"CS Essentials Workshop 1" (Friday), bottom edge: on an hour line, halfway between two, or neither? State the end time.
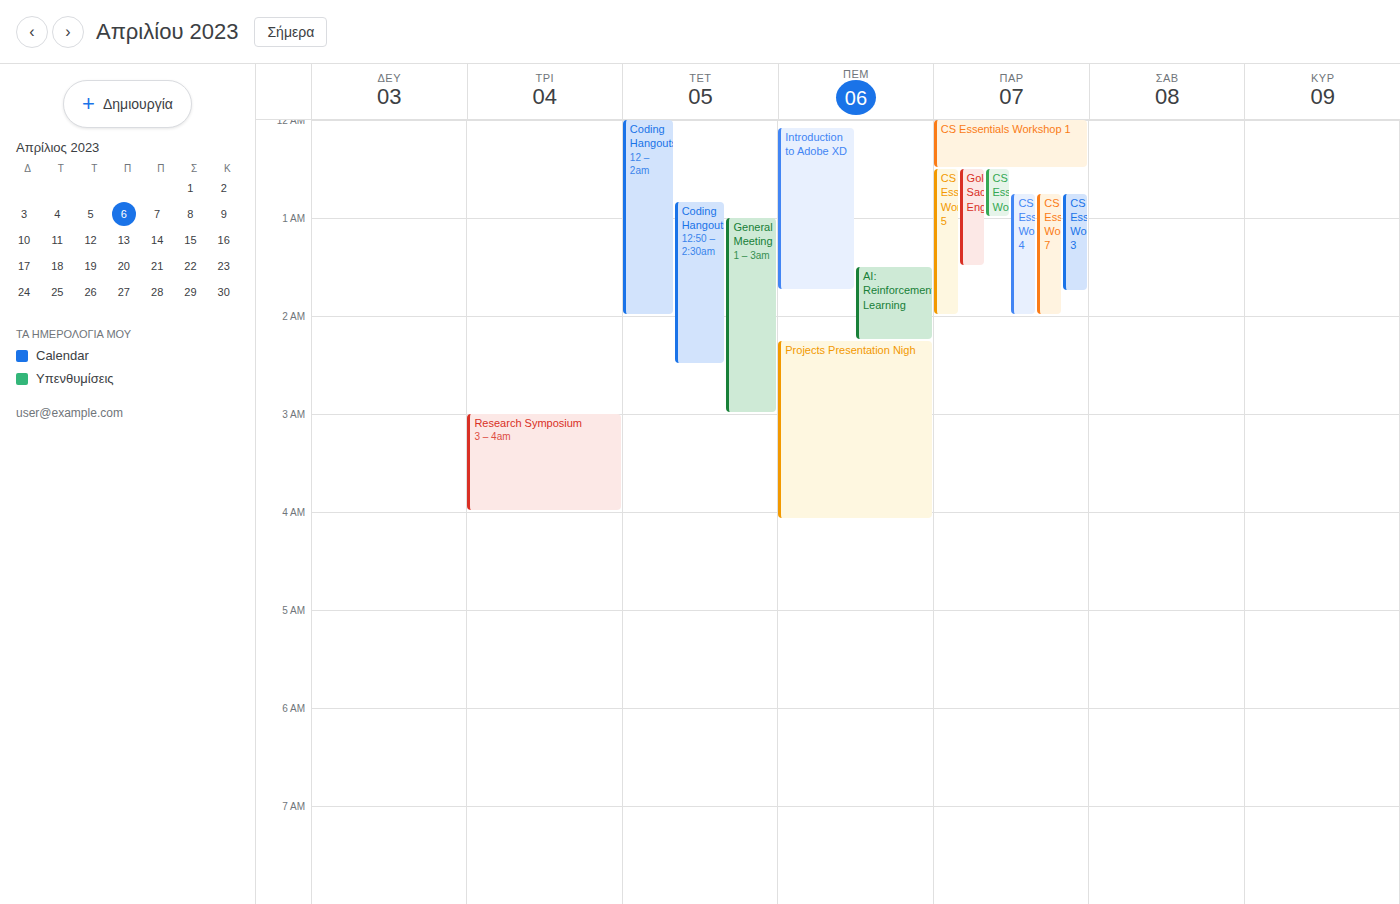
12:30 AM -- halfway between the 12 AM and 1 AM lines.